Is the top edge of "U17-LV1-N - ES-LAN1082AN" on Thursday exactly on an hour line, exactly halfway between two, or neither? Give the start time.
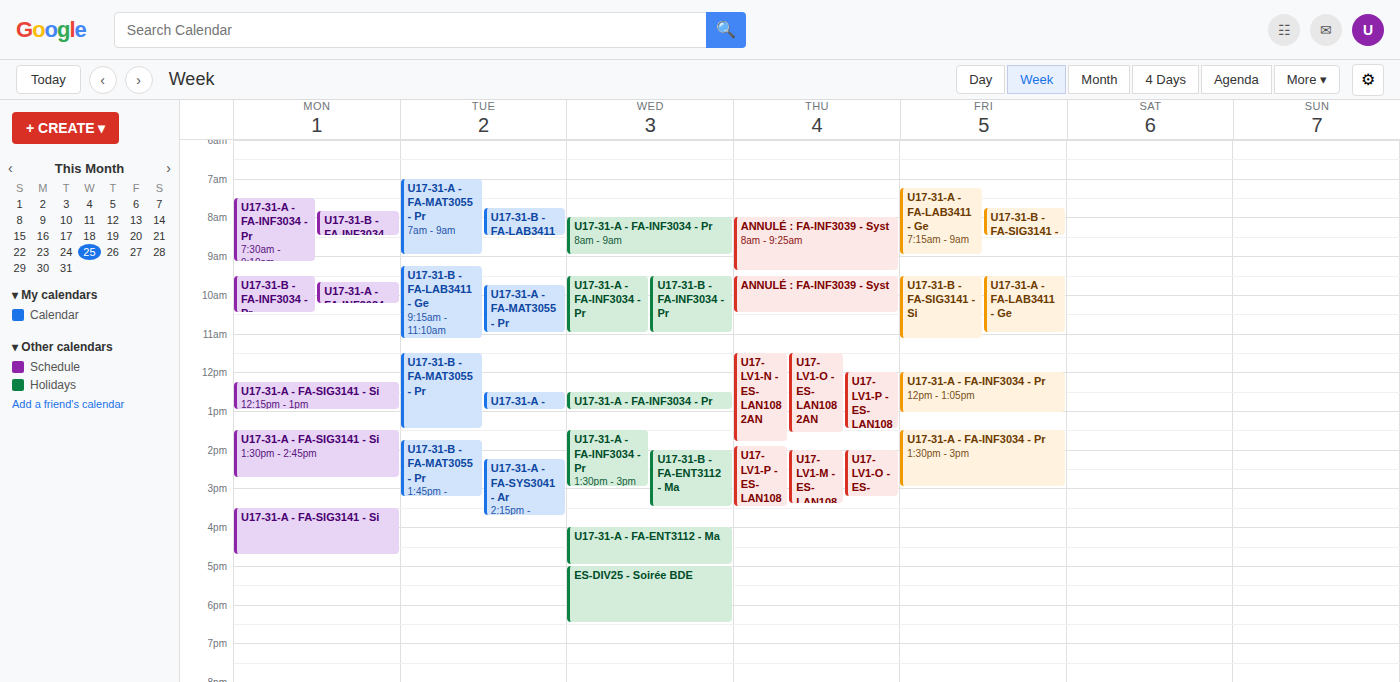
11:30 AM -- halfway between the 11 AM and 12 PM lines.